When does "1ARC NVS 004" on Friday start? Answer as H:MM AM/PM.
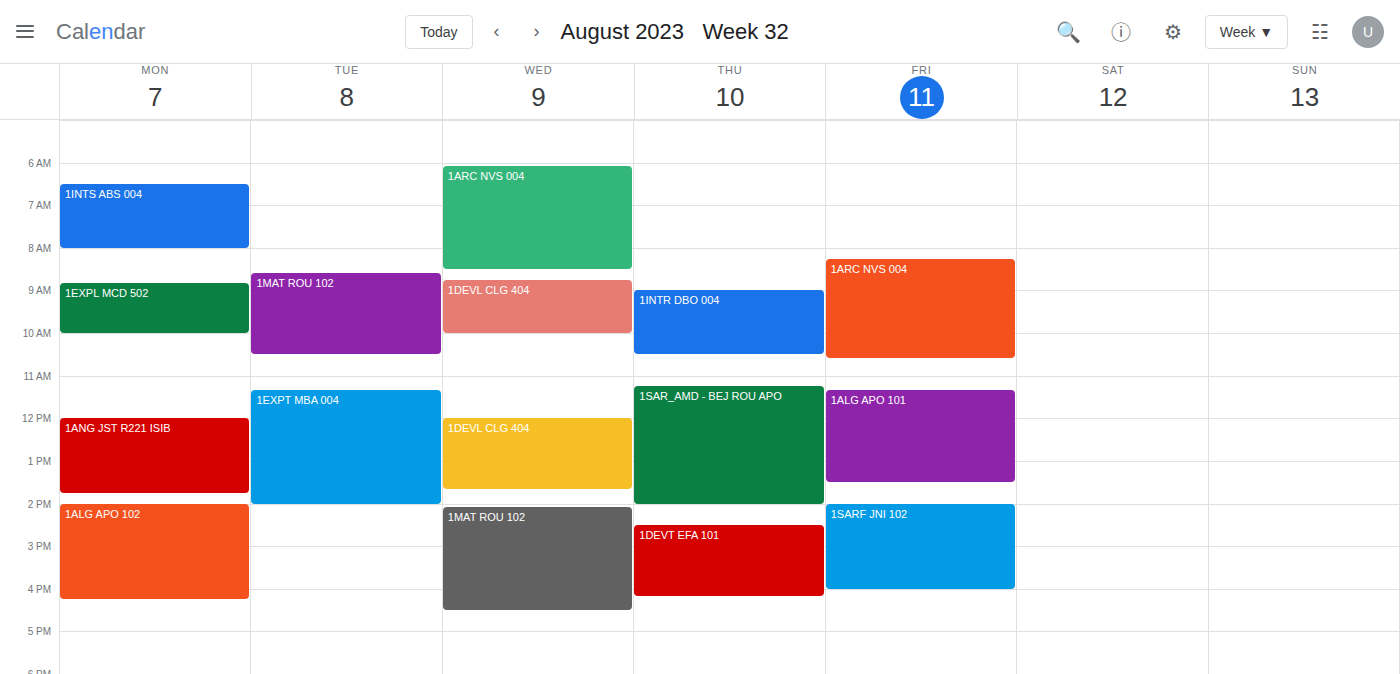
8:15 AM